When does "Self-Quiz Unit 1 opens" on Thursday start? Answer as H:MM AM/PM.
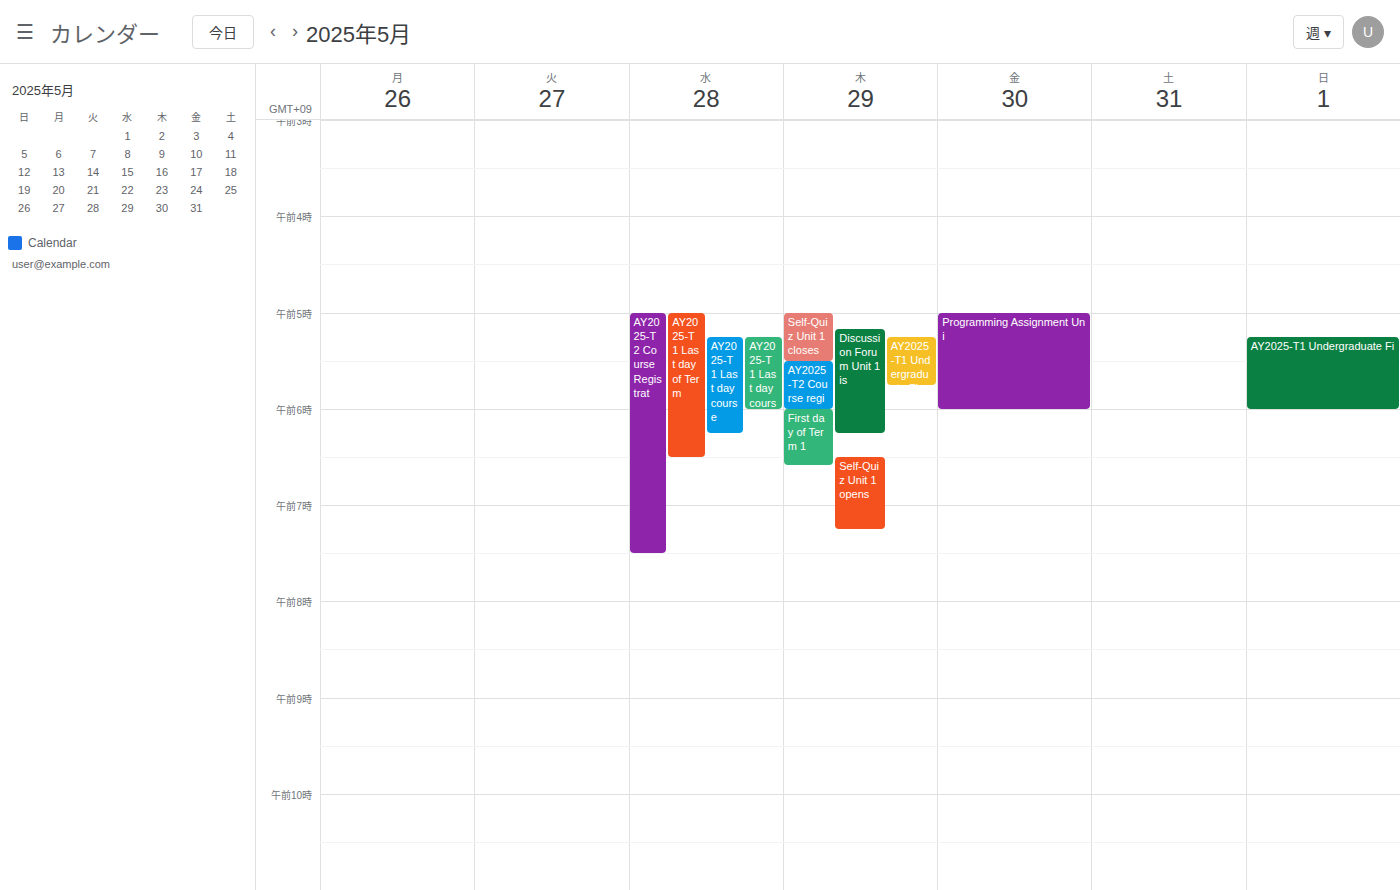
6:30 AM